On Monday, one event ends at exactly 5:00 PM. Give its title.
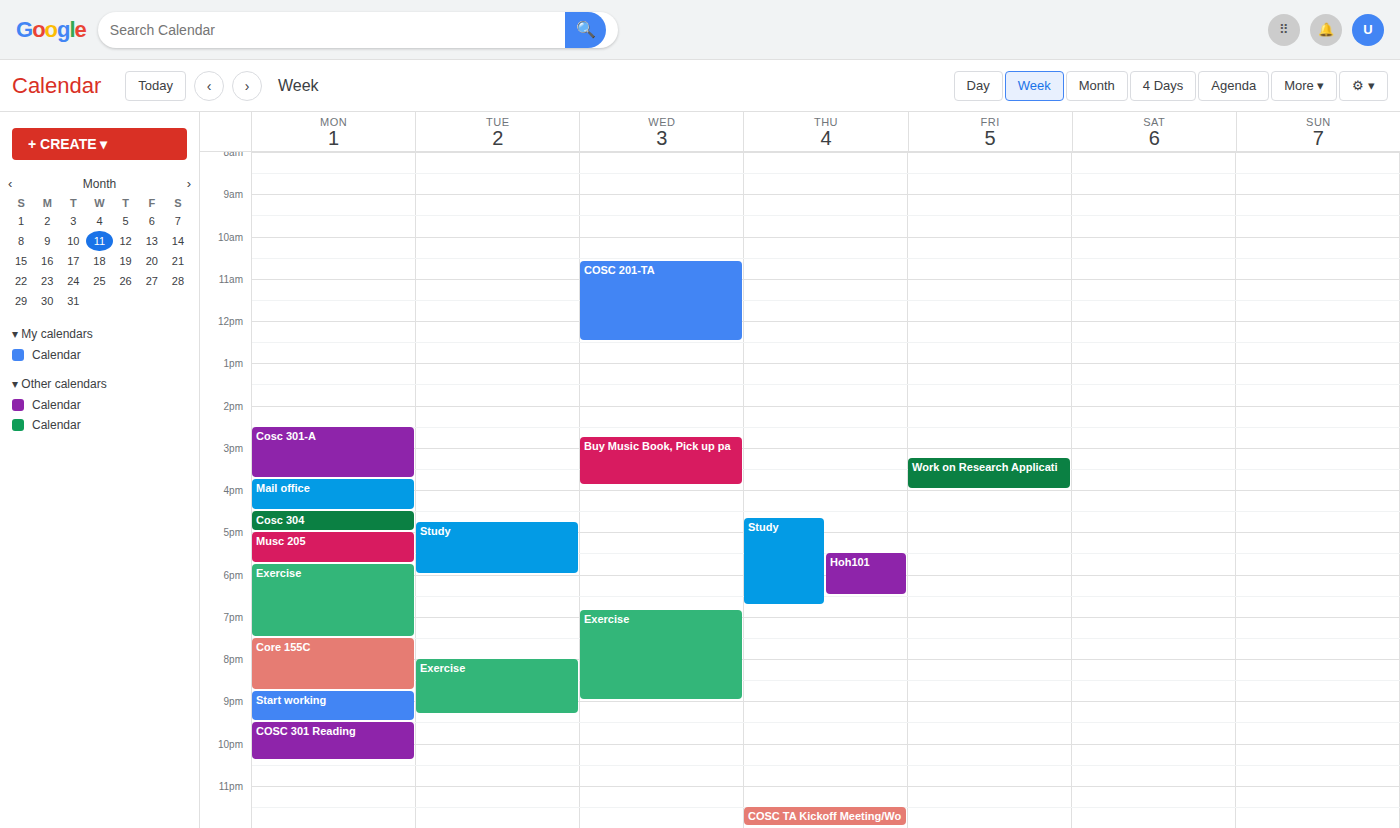
"Cosc 304"